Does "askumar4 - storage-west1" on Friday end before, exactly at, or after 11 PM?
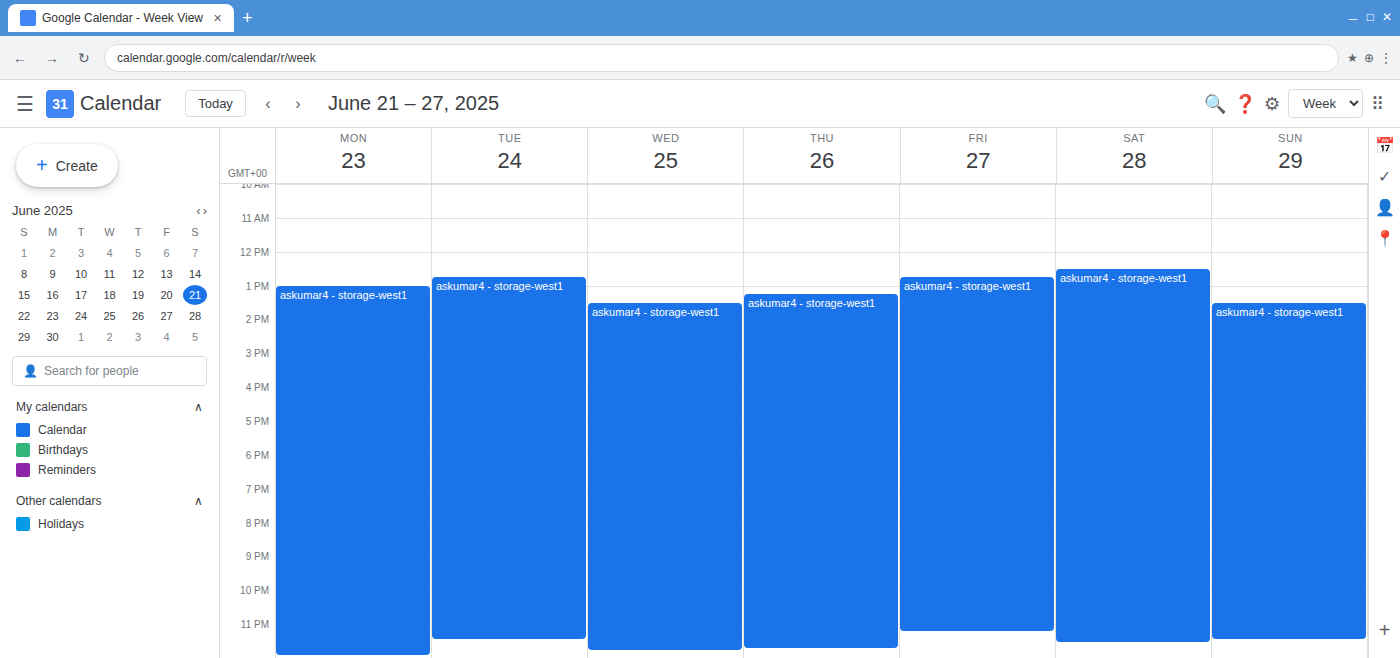
11:15 PM -- after 11 PM, 15 minutes below the 11 PM line.